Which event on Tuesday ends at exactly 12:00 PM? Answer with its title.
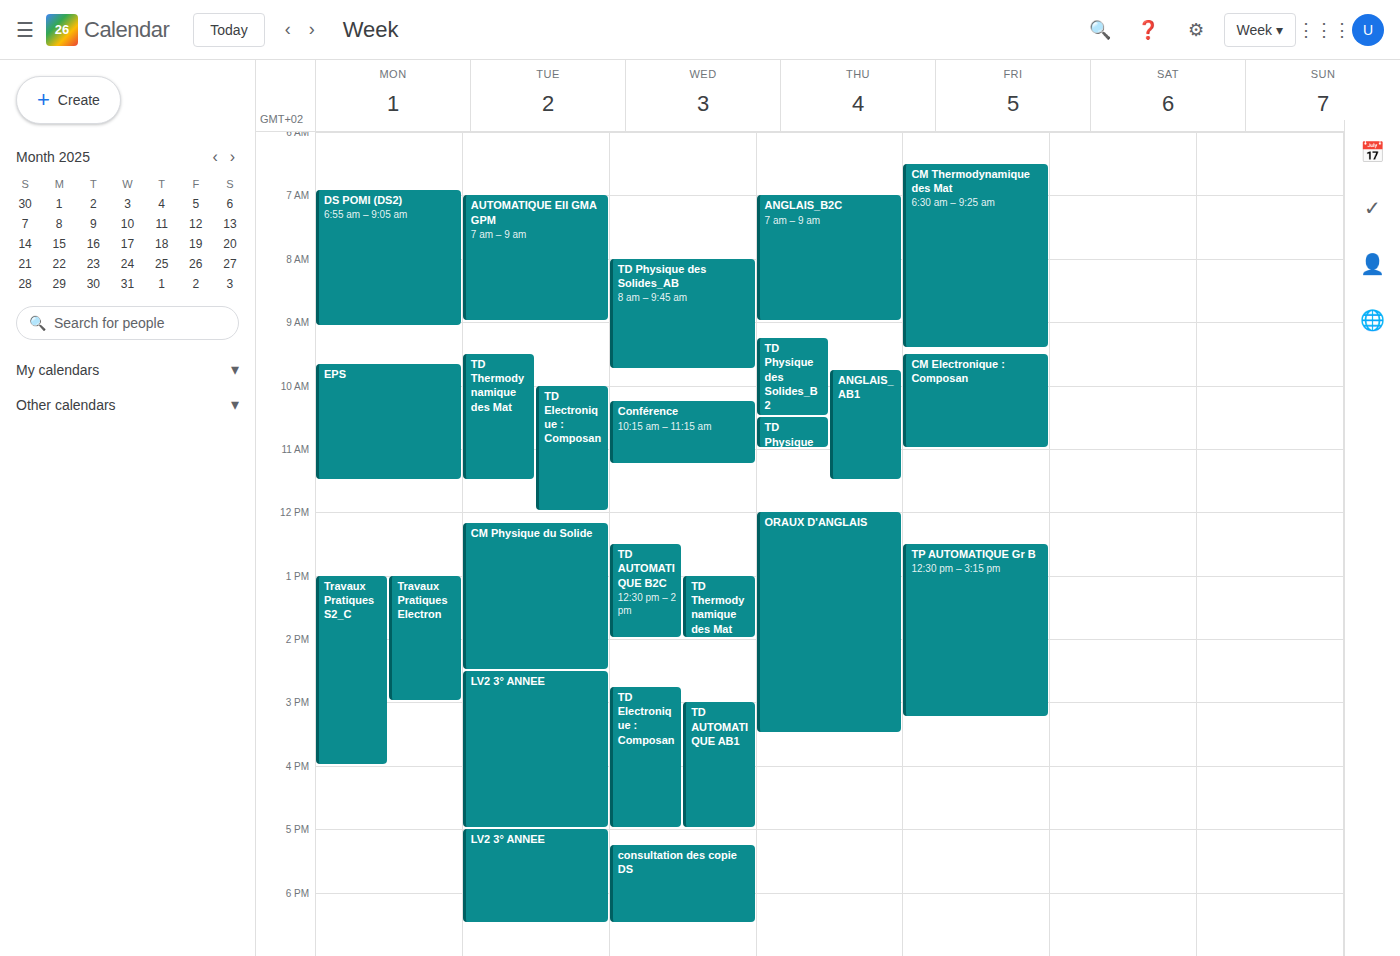
"TD Electronique : Composan"